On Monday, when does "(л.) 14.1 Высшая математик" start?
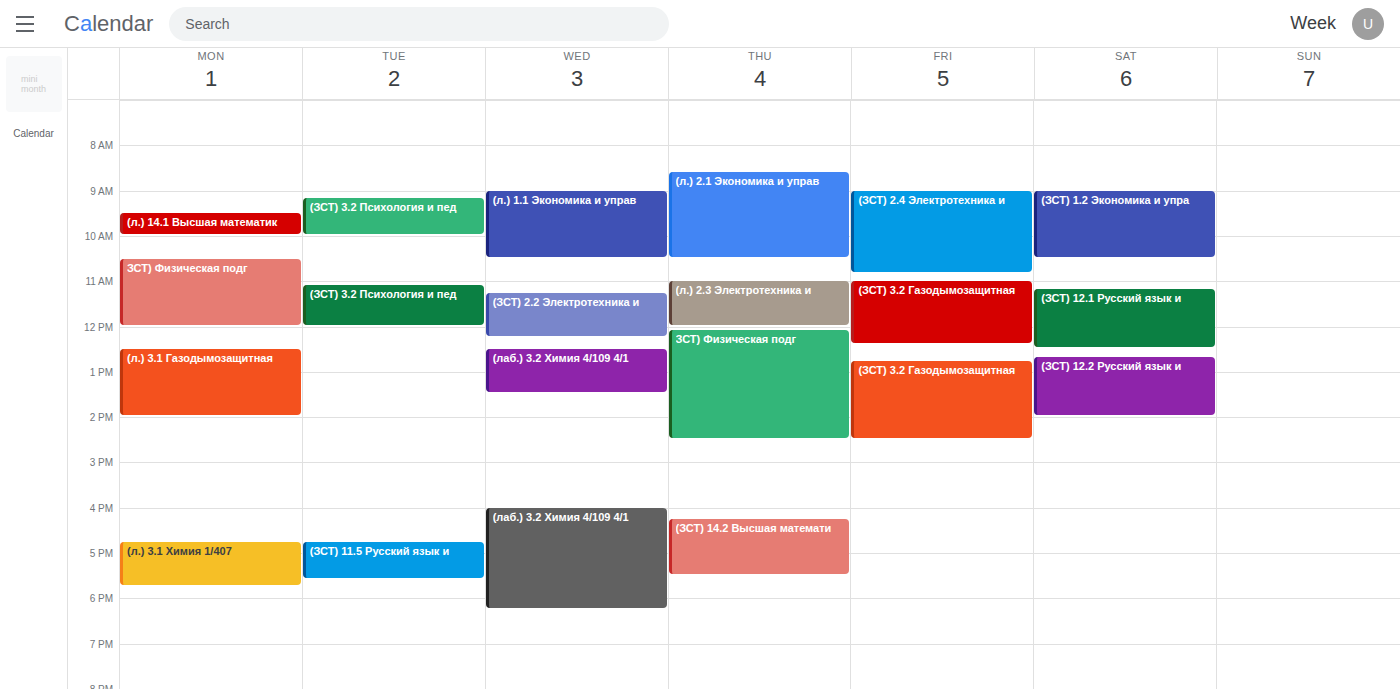
9:30 AM